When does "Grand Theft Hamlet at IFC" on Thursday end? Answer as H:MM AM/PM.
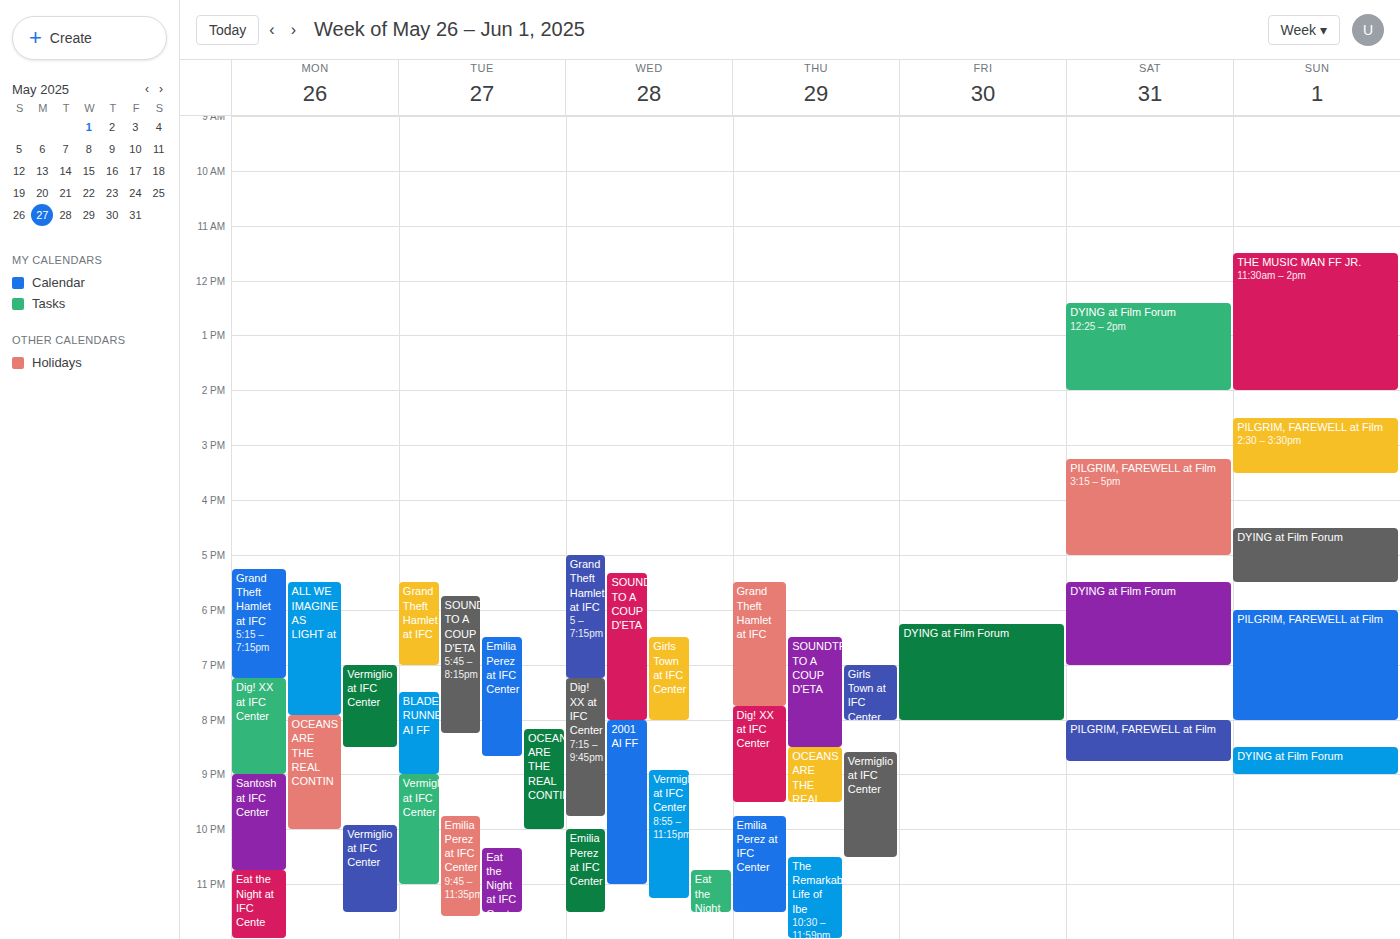
7:45 PM